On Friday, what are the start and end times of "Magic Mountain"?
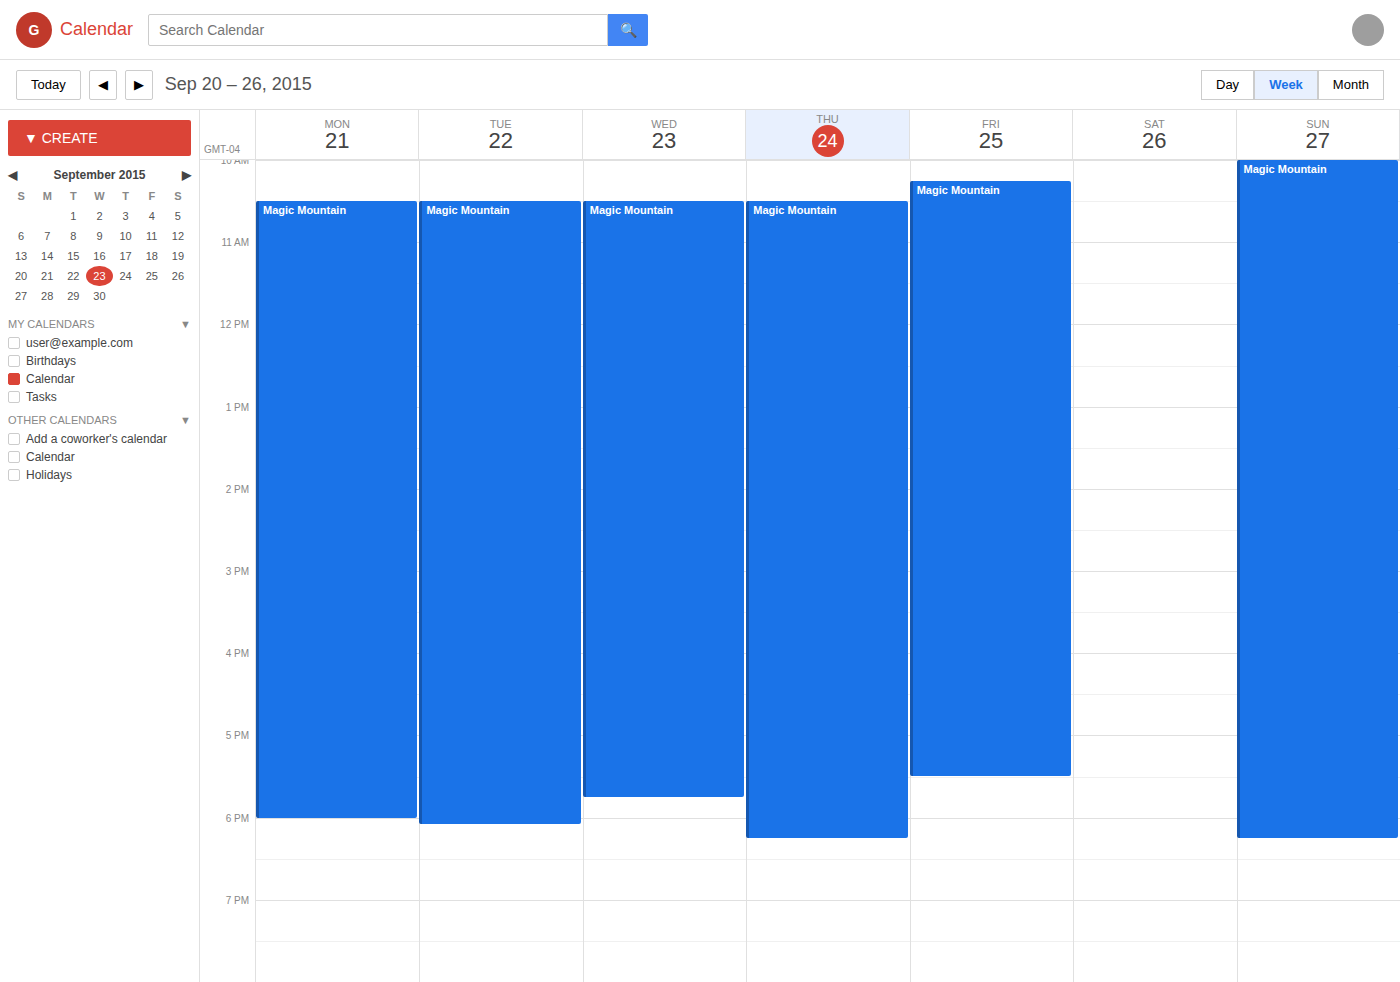
10:15 to 17:30